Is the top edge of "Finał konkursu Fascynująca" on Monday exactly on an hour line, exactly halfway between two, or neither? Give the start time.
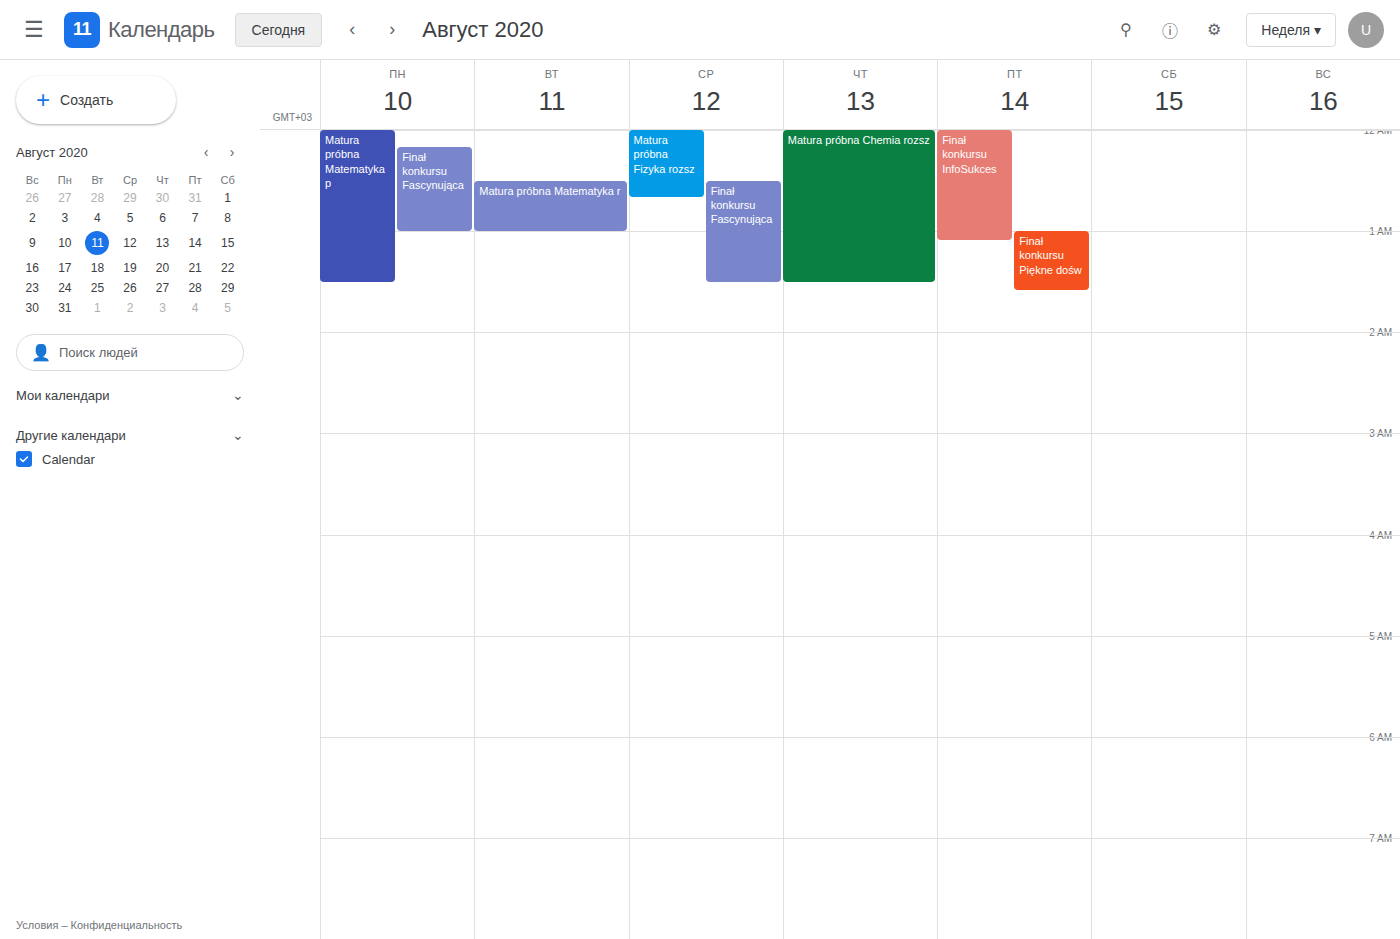
12:10 AM -- neither: 10 minutes below the 12 AM line and 50 minutes above the 1 AM line.